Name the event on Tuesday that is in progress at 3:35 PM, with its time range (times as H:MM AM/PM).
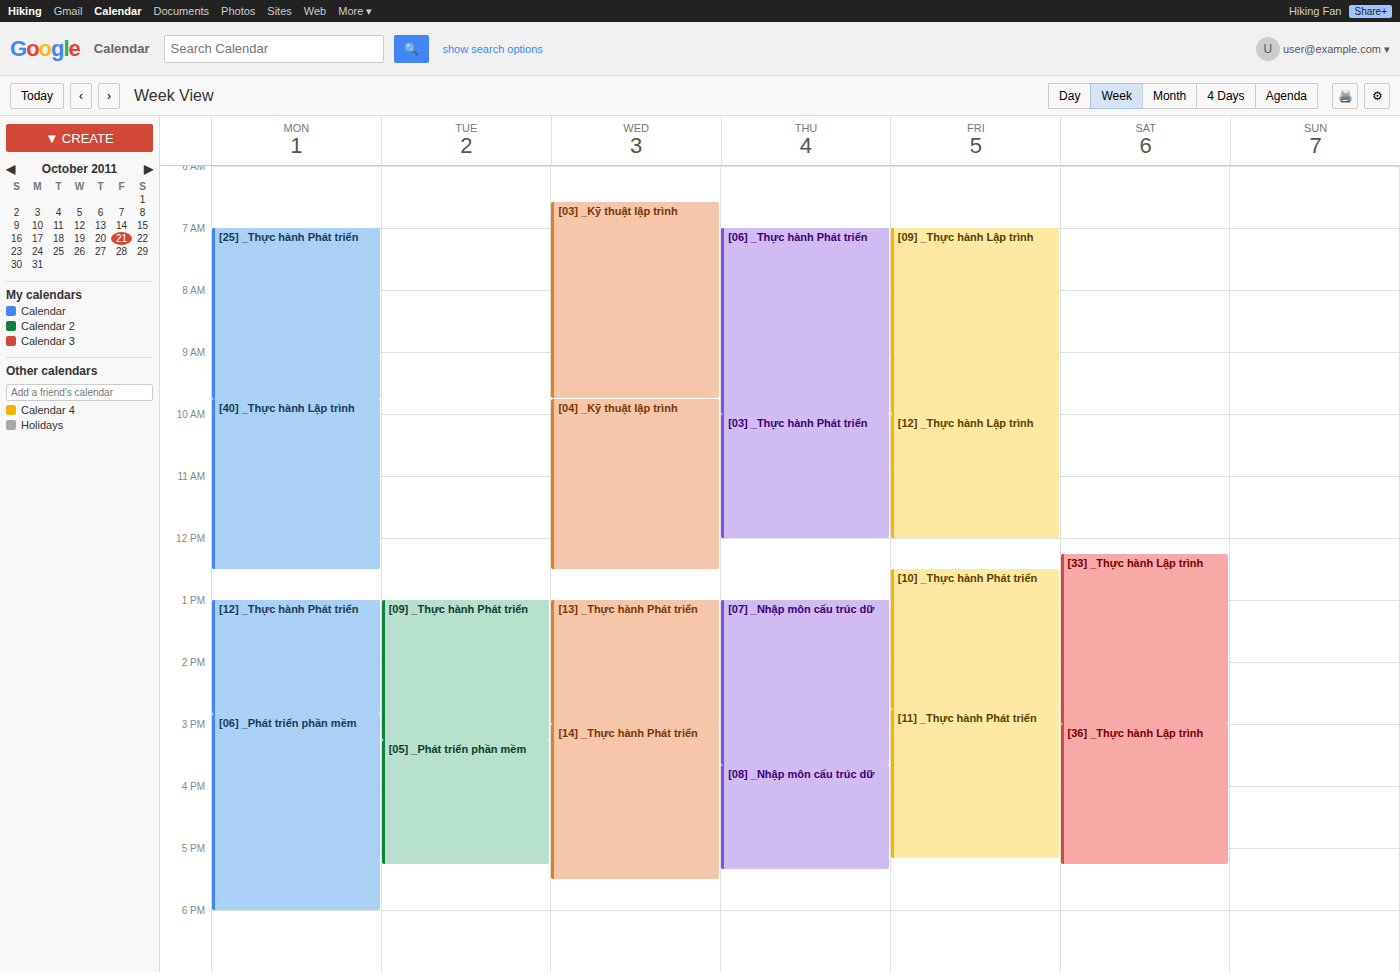
"[05] _Phát triển phần mềm", 3:15 PM to 5:15 PM